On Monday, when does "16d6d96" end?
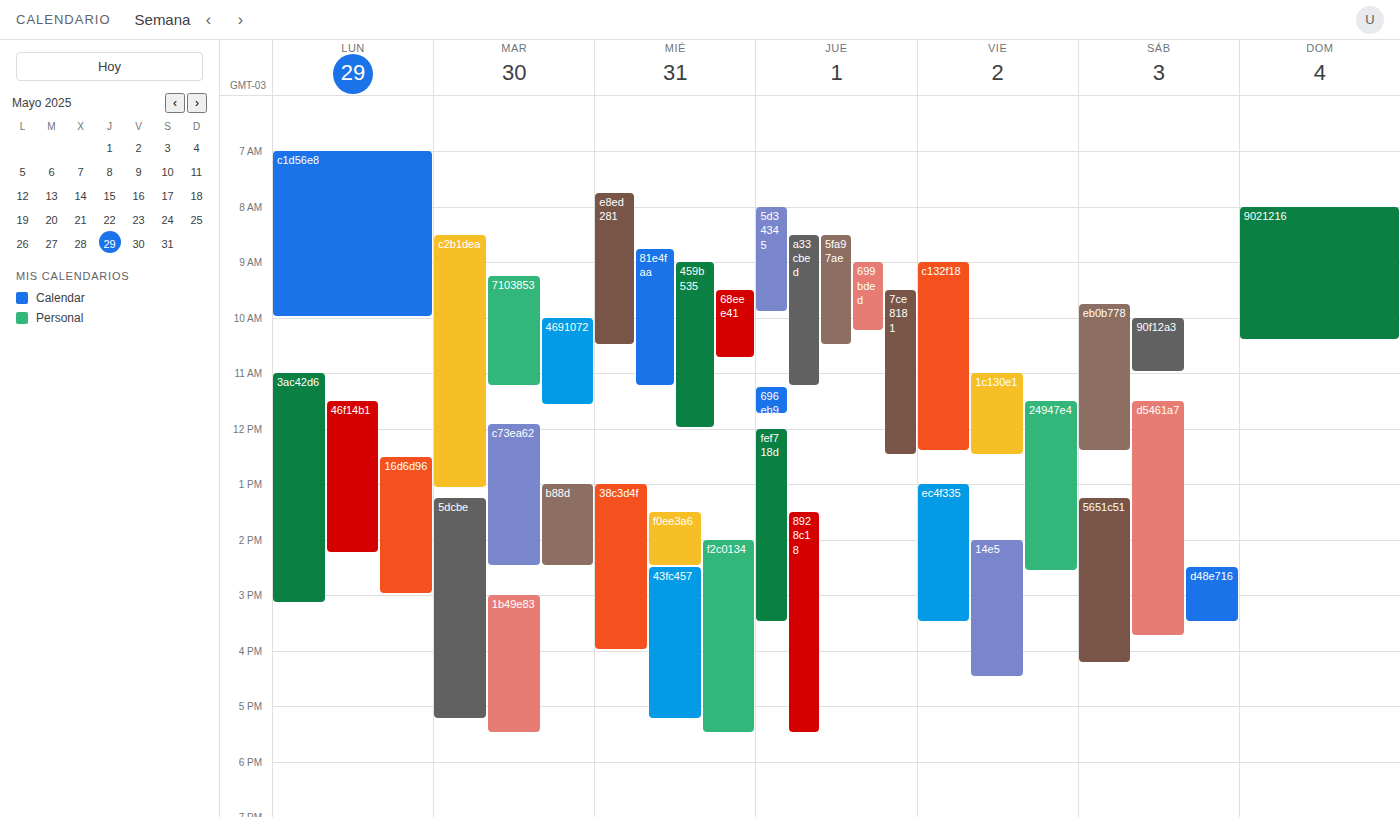
3:00 PM